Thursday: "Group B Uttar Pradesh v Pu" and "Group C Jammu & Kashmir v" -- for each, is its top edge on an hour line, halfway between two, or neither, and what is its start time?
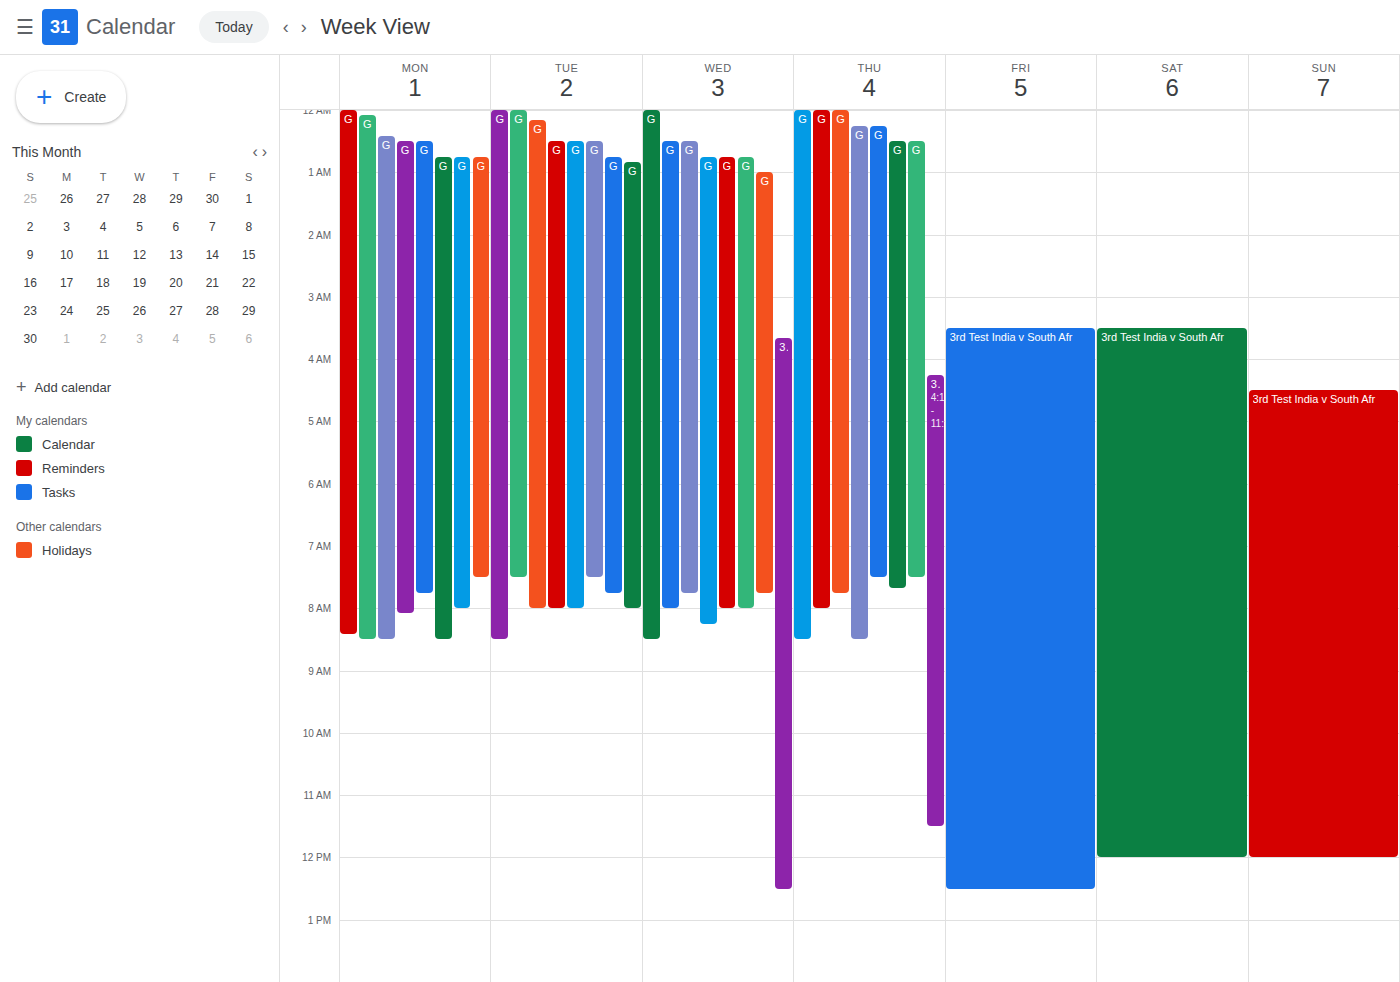
"Group B Uttar Pradesh v Pu": 12:15 AM, neither: a quarter of the way from the 12 AM line to the 1 AM line. "Group C Jammu & Kashmir v": 12:30 AM, halfway between the 12 AM and 1 AM lines.